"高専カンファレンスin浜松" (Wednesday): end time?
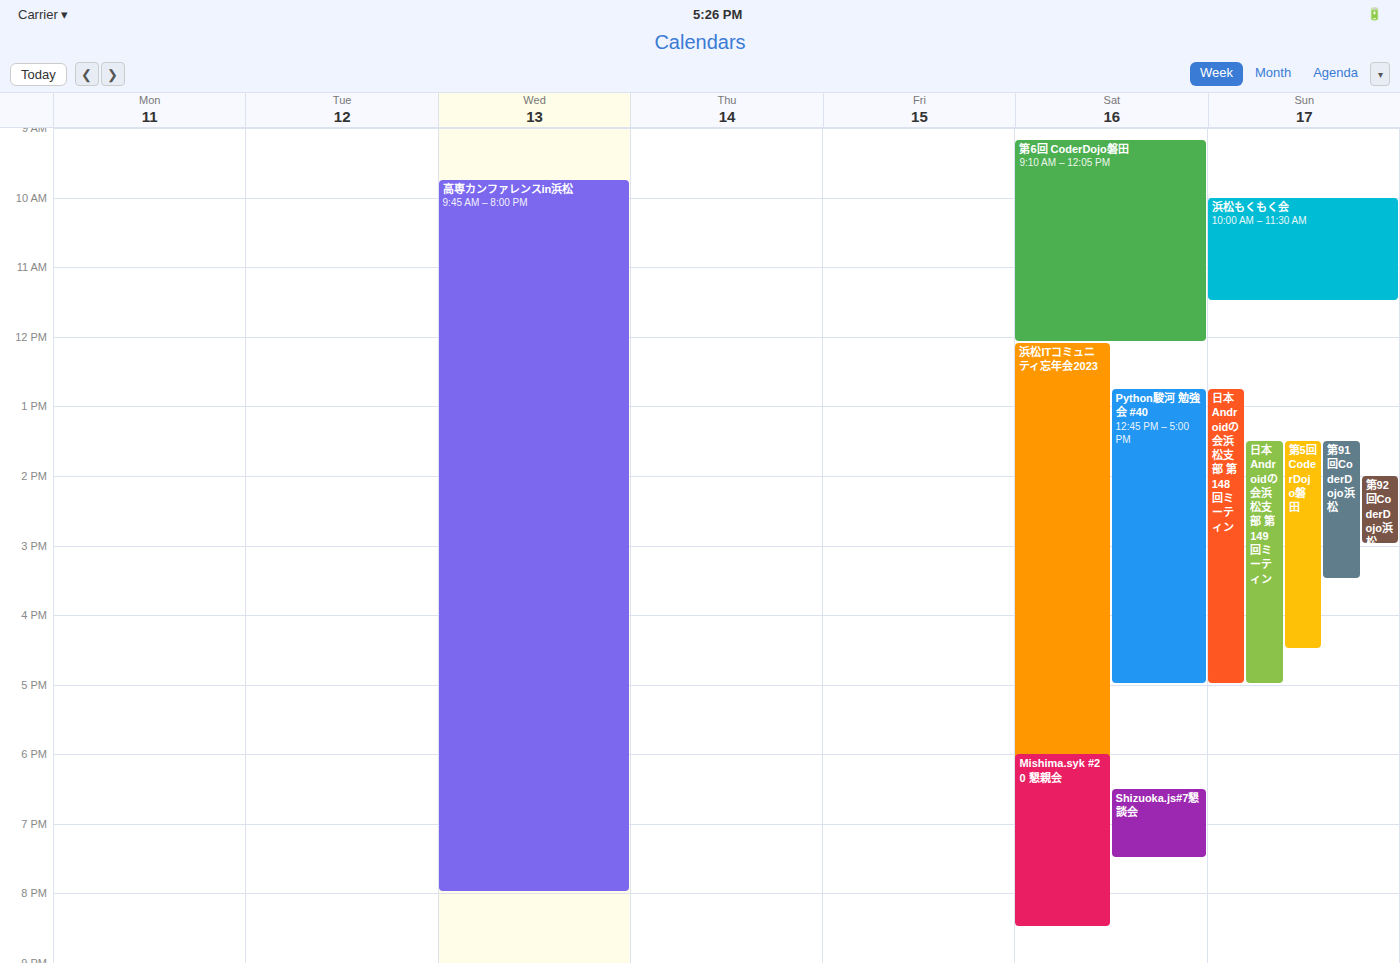
8:00 PM